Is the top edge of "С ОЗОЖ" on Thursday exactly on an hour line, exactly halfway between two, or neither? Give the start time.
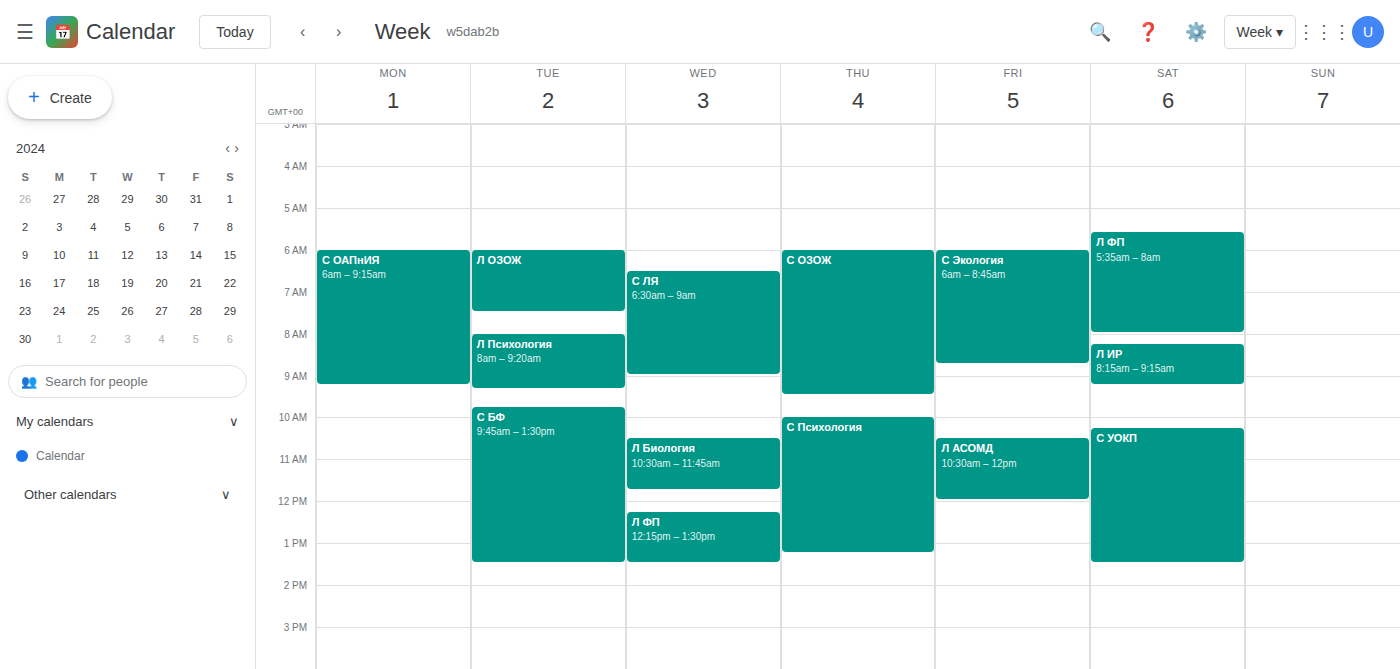
6:00 AM -- exactly on the 6 AM line.